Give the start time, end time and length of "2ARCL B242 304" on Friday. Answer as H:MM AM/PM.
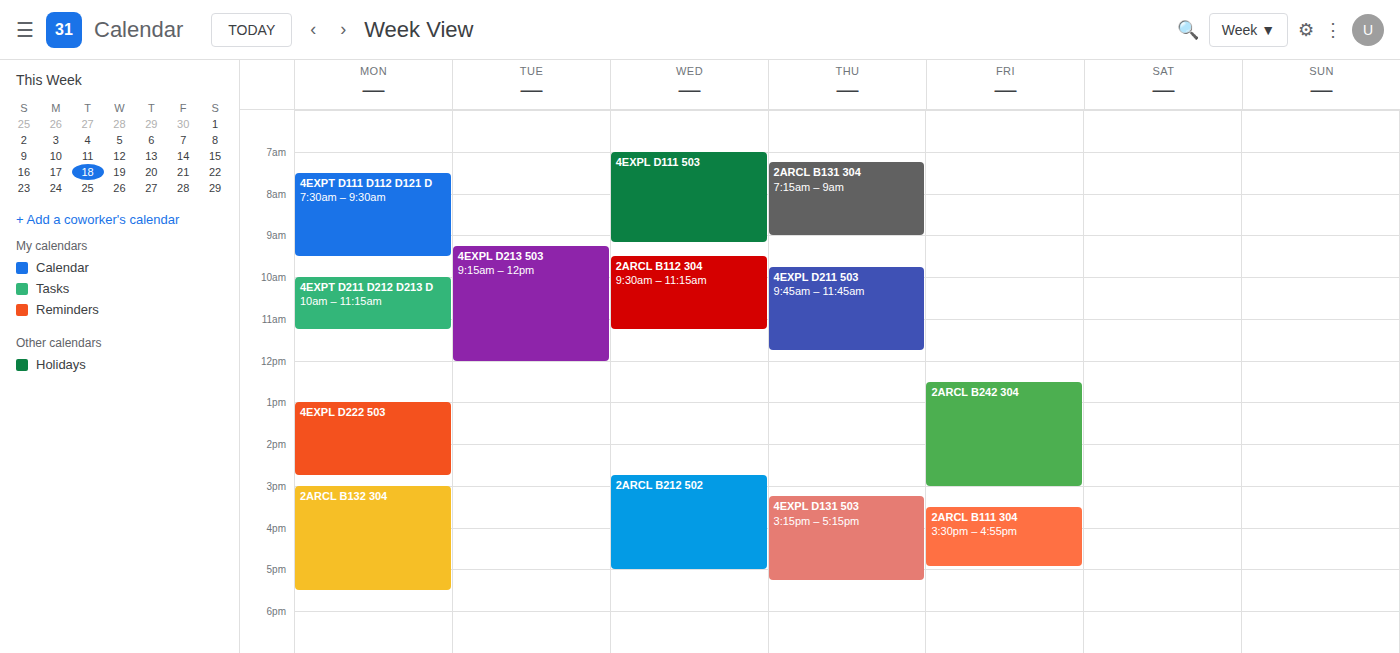
12:30 PM to 3:00 PM, 2 hours 30 minutes